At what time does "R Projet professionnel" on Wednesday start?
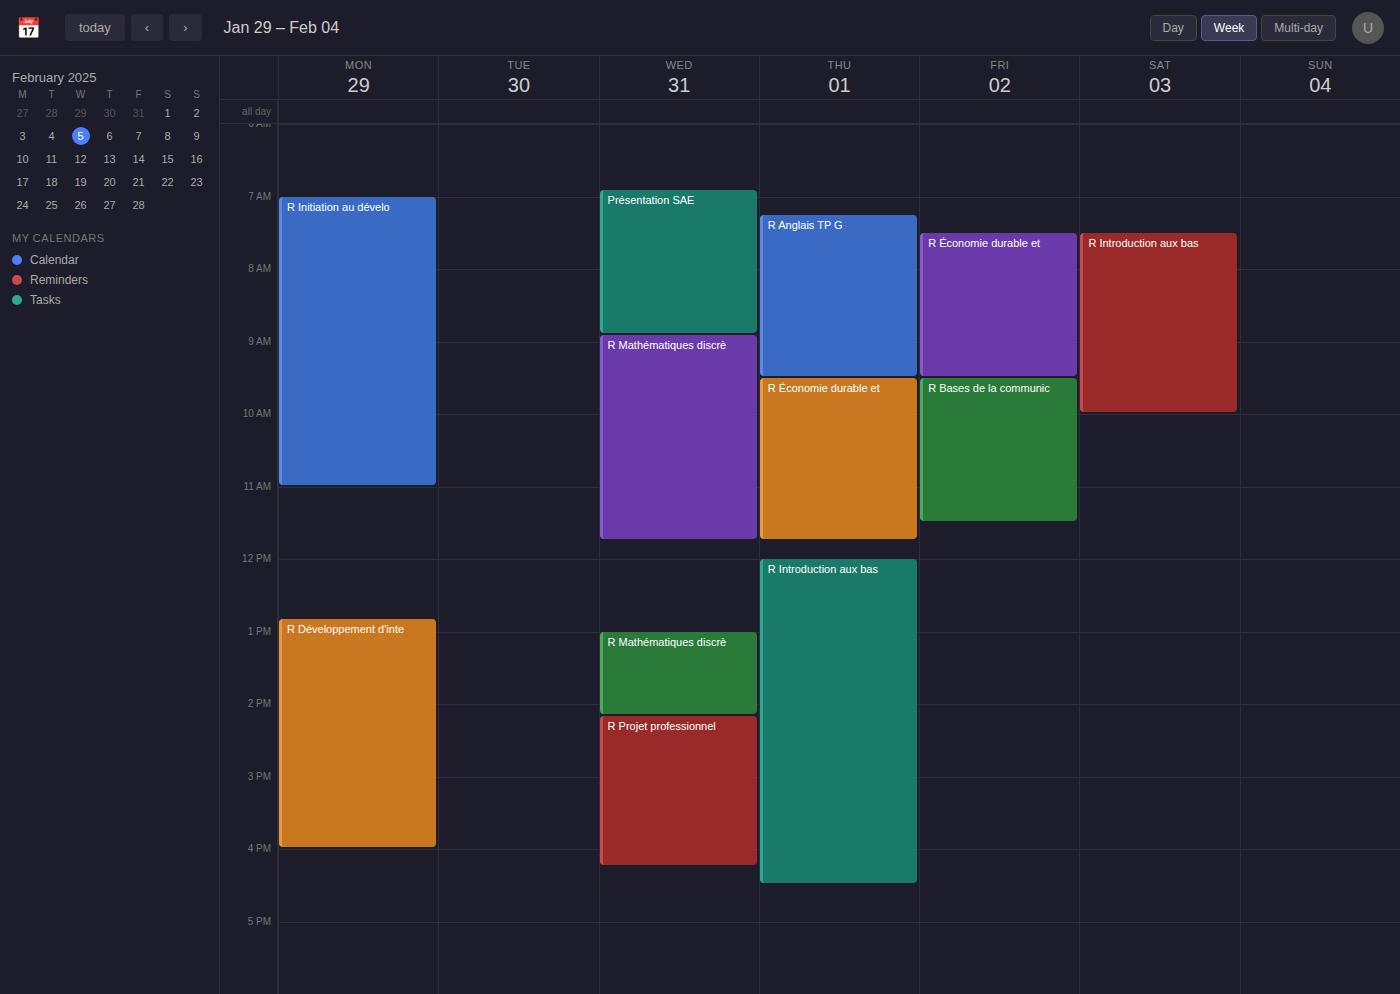
2:10 PM